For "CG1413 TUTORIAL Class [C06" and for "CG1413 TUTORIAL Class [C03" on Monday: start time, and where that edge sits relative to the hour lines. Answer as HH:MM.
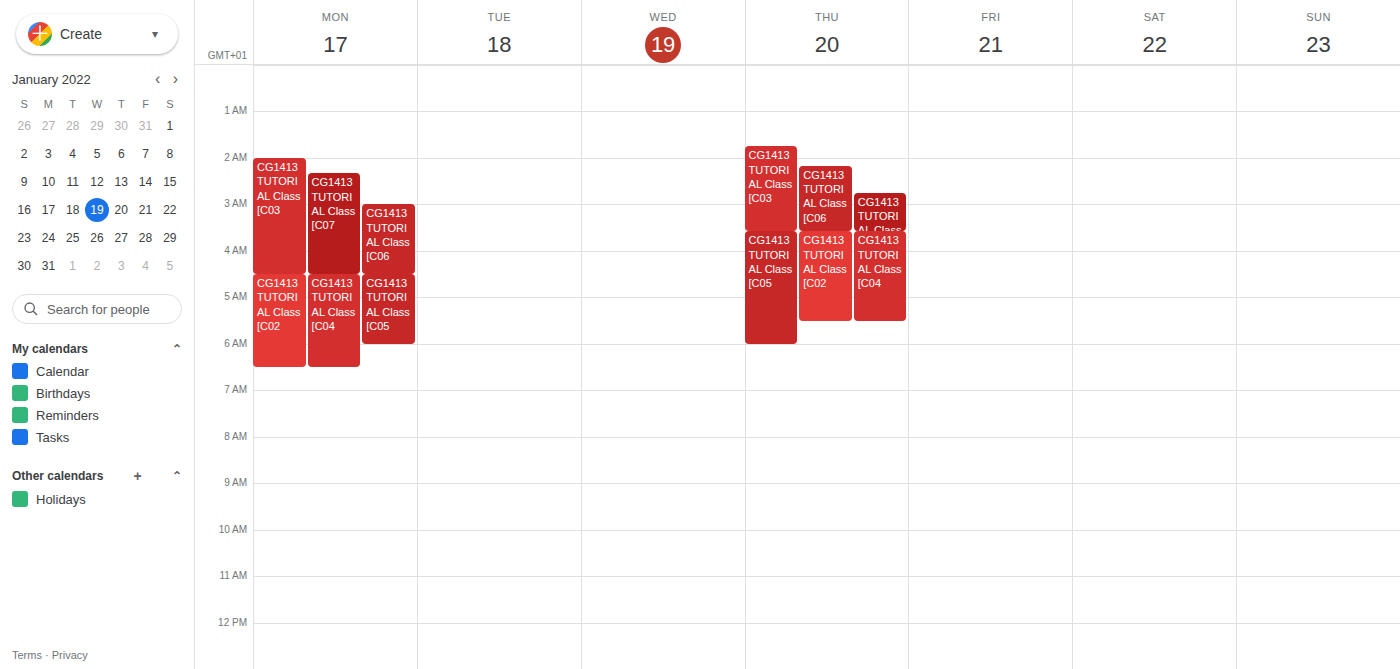
"CG1413 TUTORIAL Class [C06": 03:00, exactly on the 03:00 line. "CG1413 TUTORIAL Class [C03": 02:00, exactly on the 02:00 line.